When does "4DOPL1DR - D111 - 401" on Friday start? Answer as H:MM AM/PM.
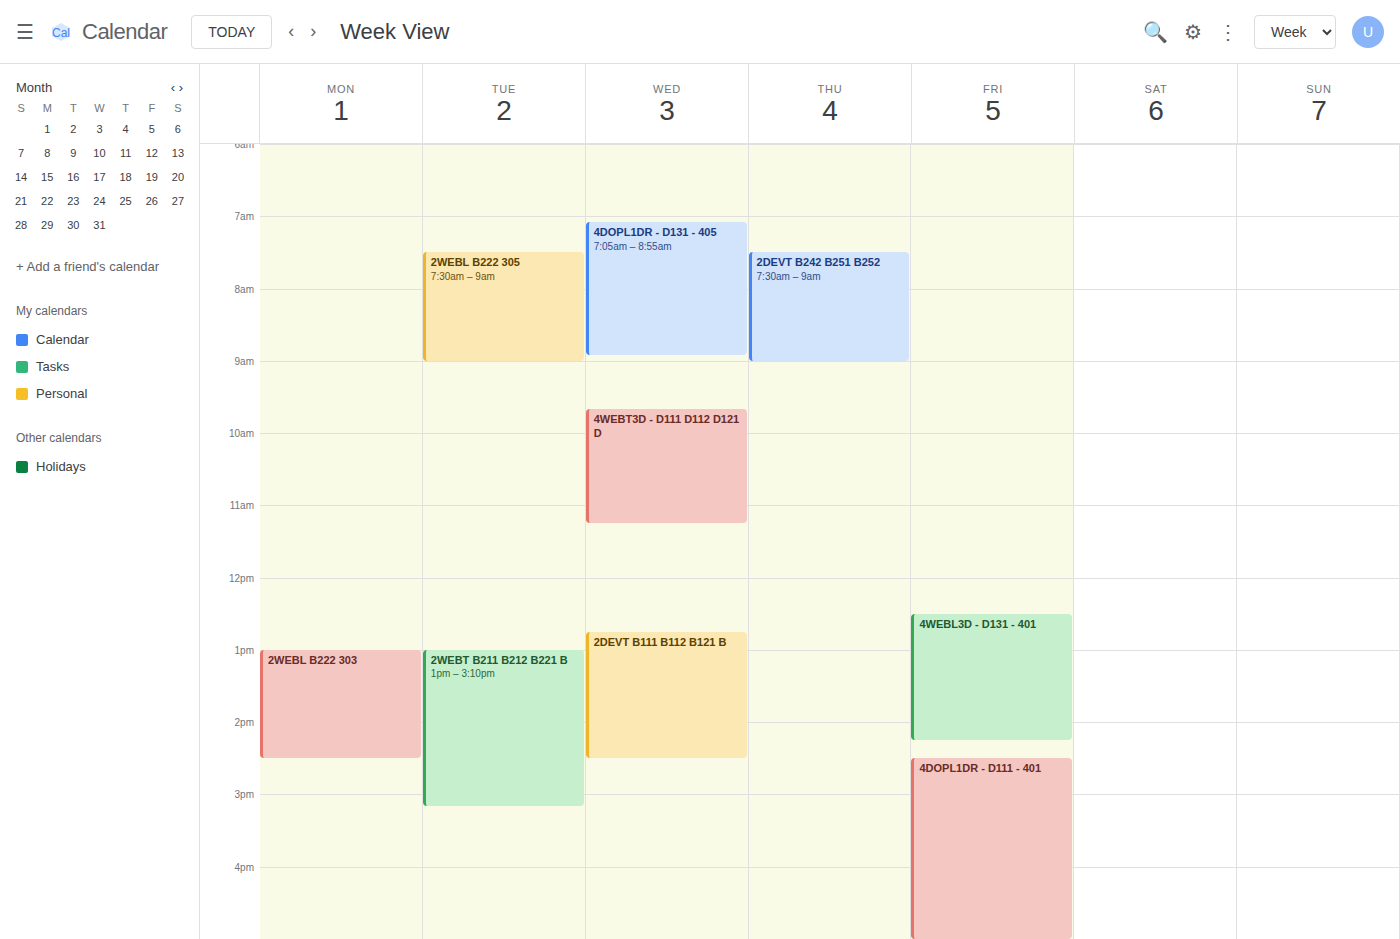
2:30 PM